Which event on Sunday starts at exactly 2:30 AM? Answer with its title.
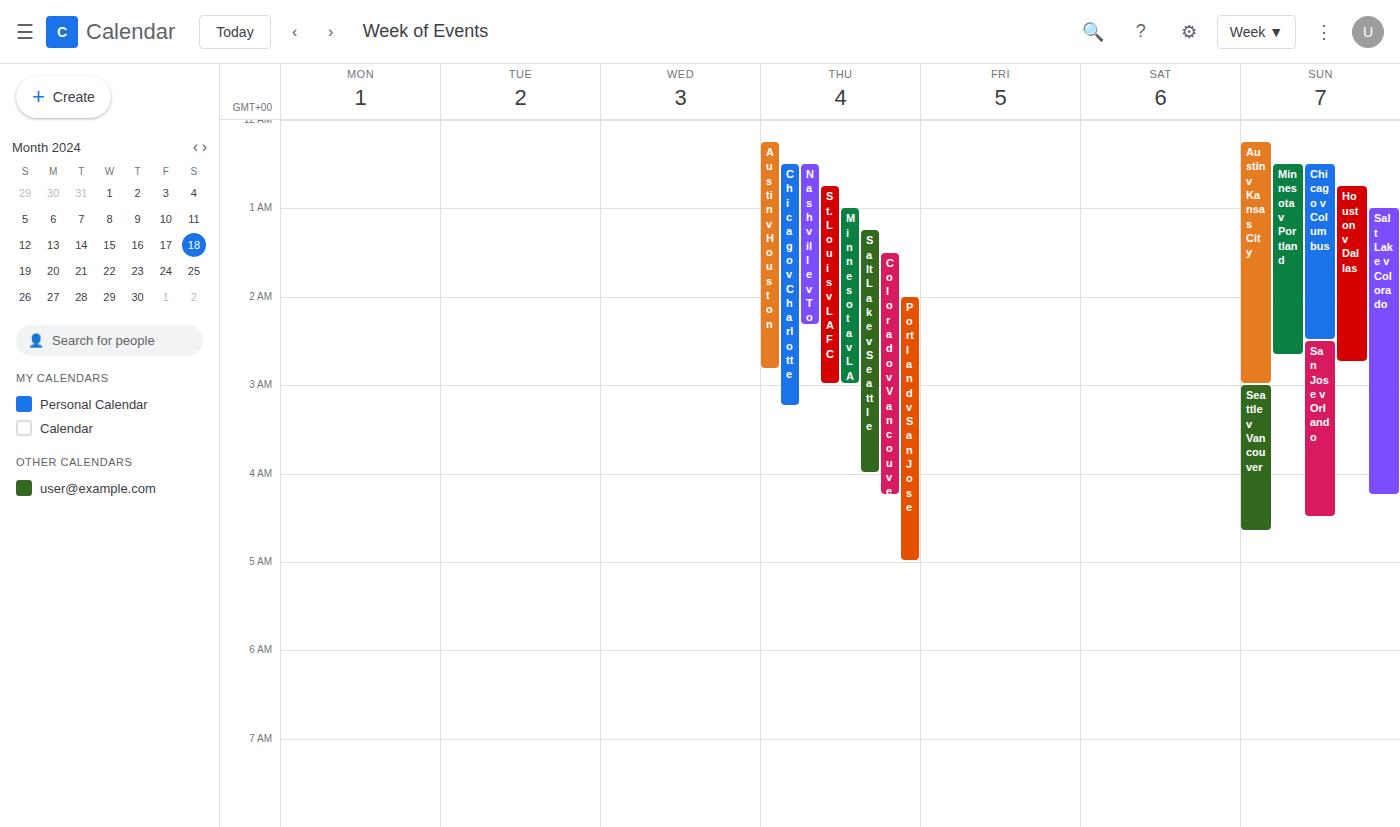
"San Jose v Orlando"